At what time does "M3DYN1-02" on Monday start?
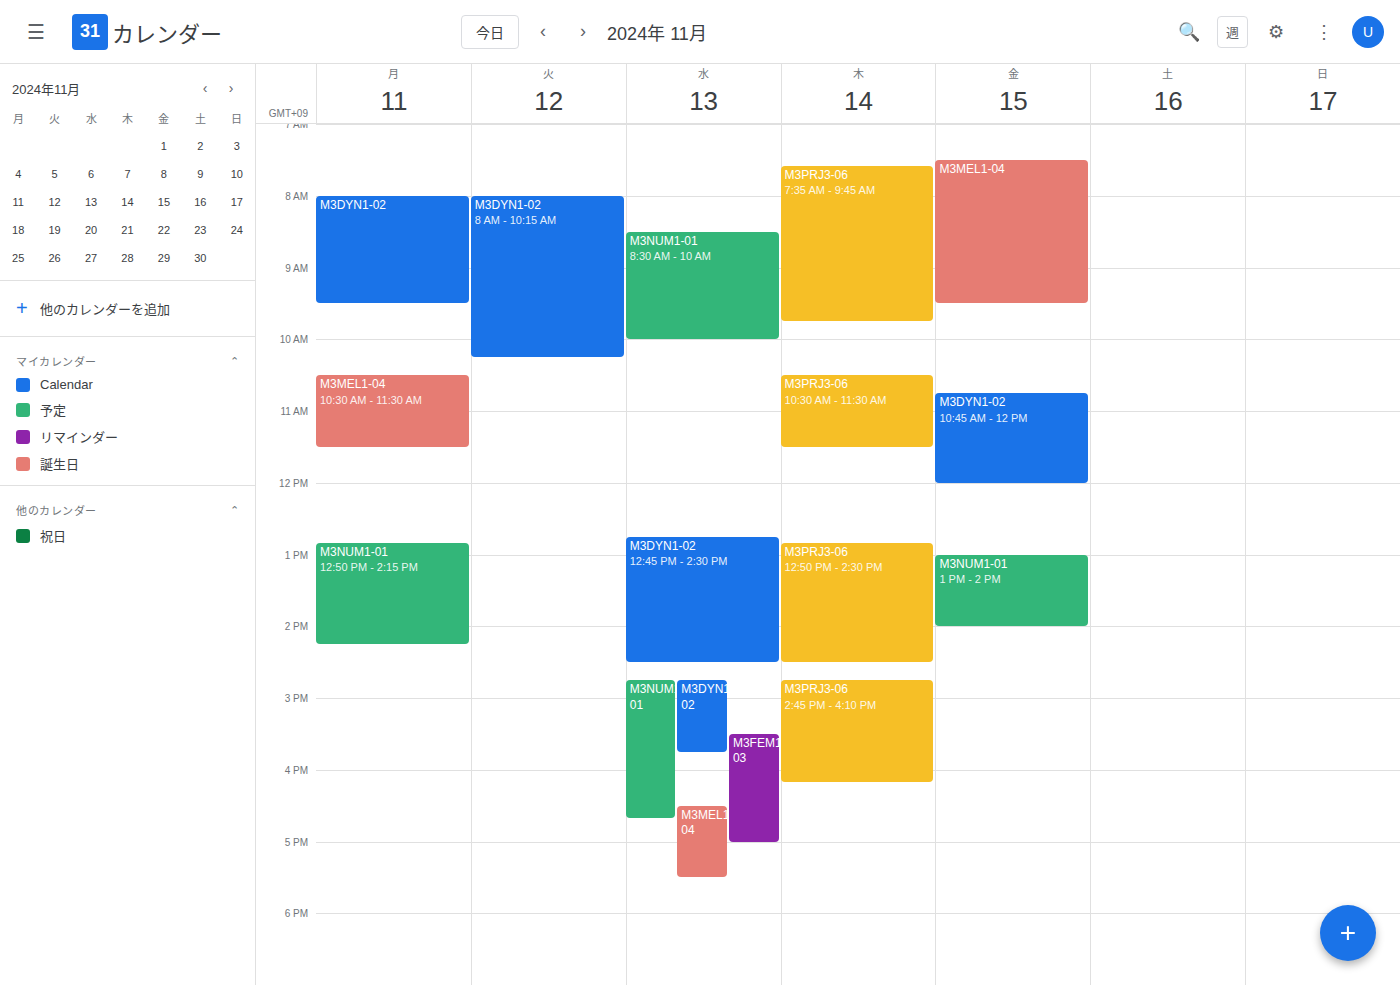
8:00 AM